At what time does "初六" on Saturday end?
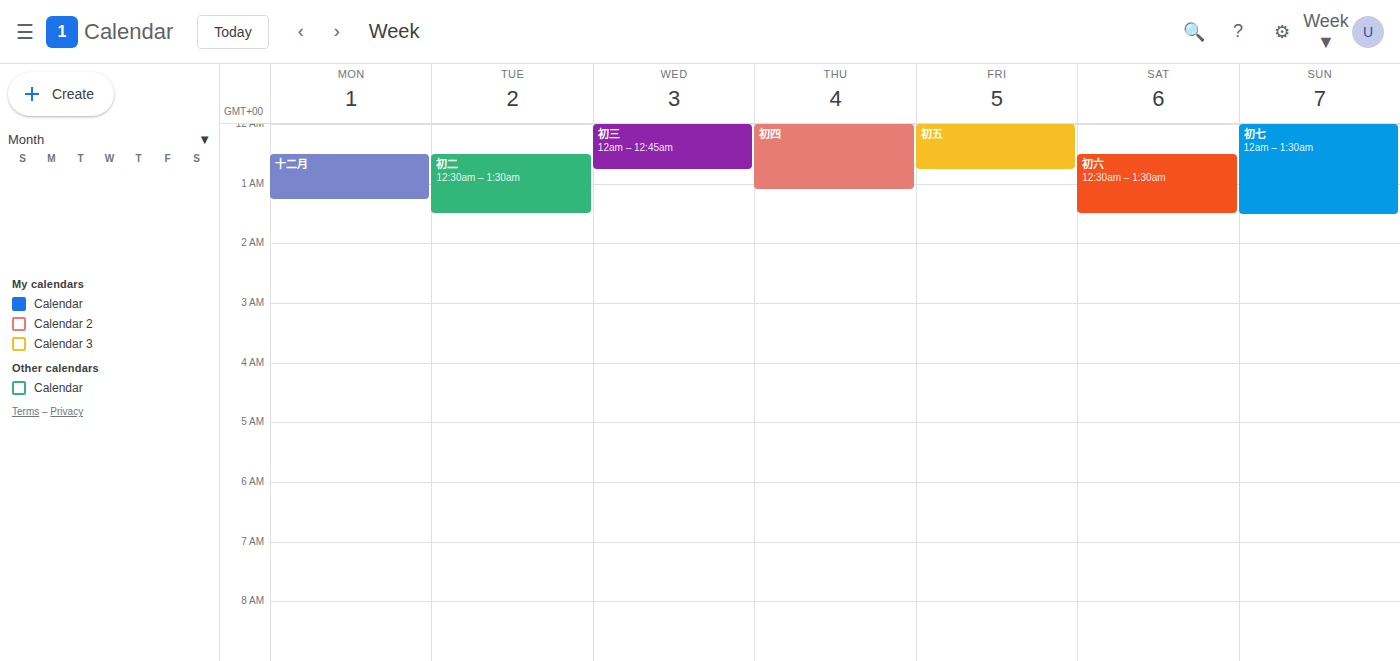
1:30 AM